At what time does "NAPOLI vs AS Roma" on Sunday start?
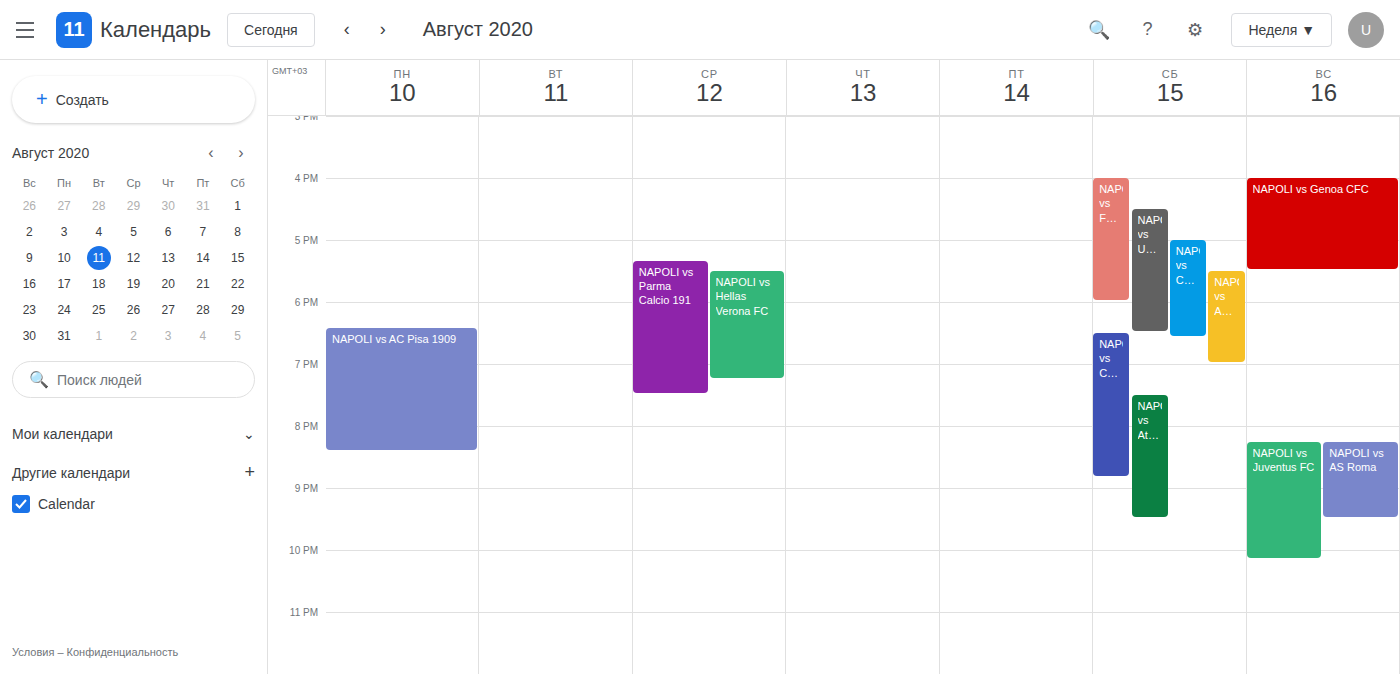
8:15 PM